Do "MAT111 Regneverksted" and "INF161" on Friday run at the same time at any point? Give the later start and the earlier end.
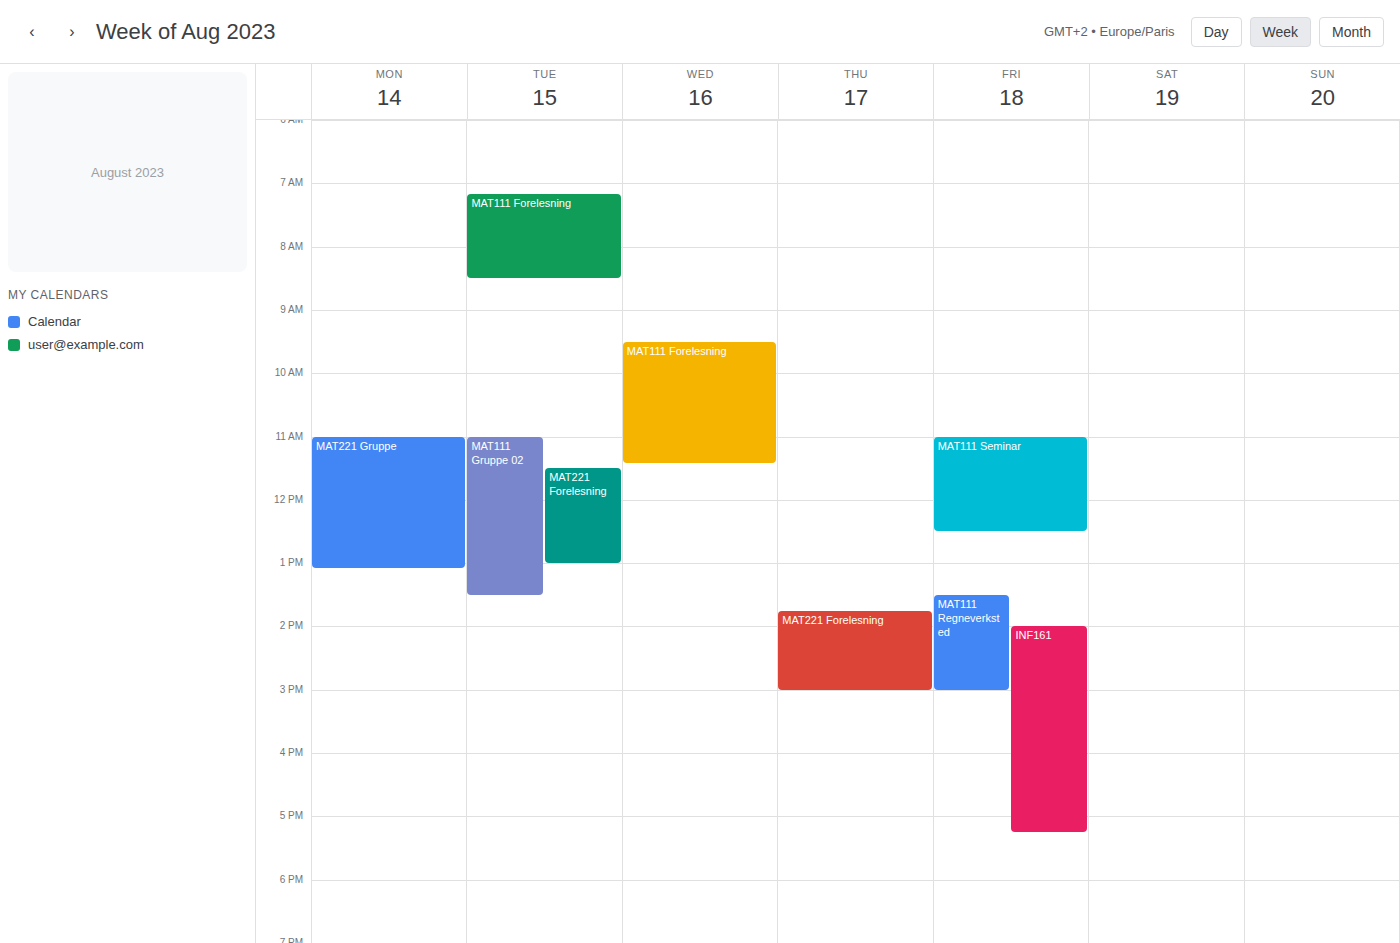
"INF161" starts at 2:00 PM, before "MAT111 Regneverksted" ends at 3:00 PM -- they overlap.